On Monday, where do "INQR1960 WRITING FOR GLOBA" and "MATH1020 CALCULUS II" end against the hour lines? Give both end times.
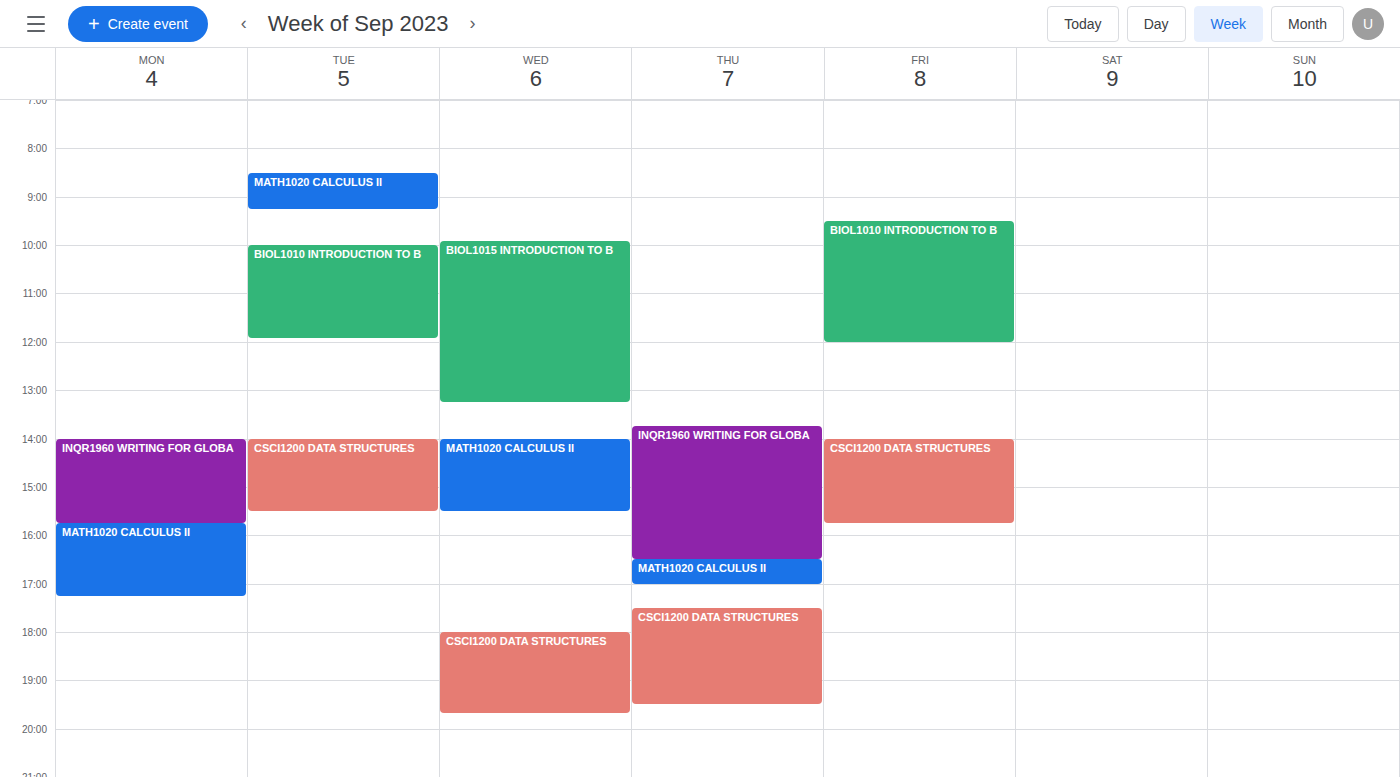
"INQR1960 WRITING FOR GLOBA": 15:45, neither: three quarters of the way from the 15:00 line to the 16:00 line. "MATH1020 CALCULUS II": 17:15, neither: a quarter of the way from the 17:00 line to the 18:00 line.